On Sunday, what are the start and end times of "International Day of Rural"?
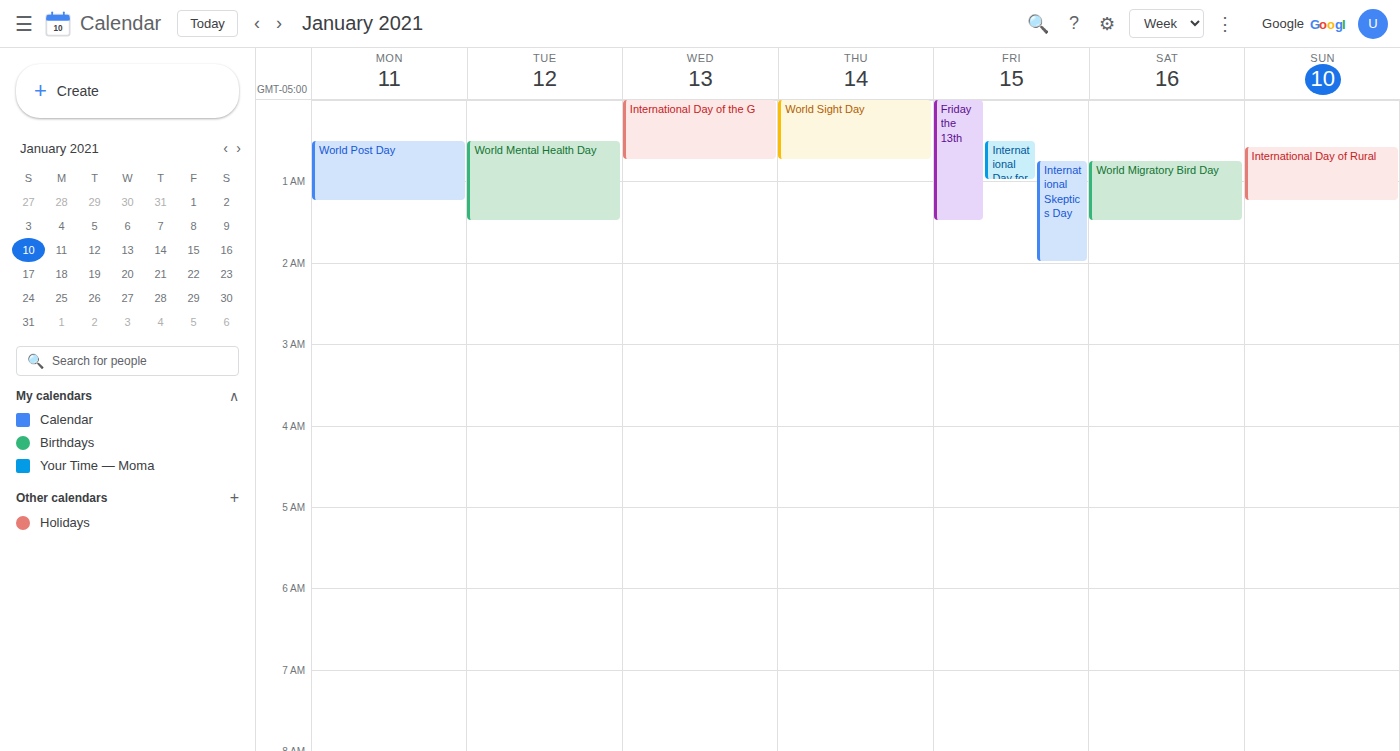
12:35 AM to 1:15 AM